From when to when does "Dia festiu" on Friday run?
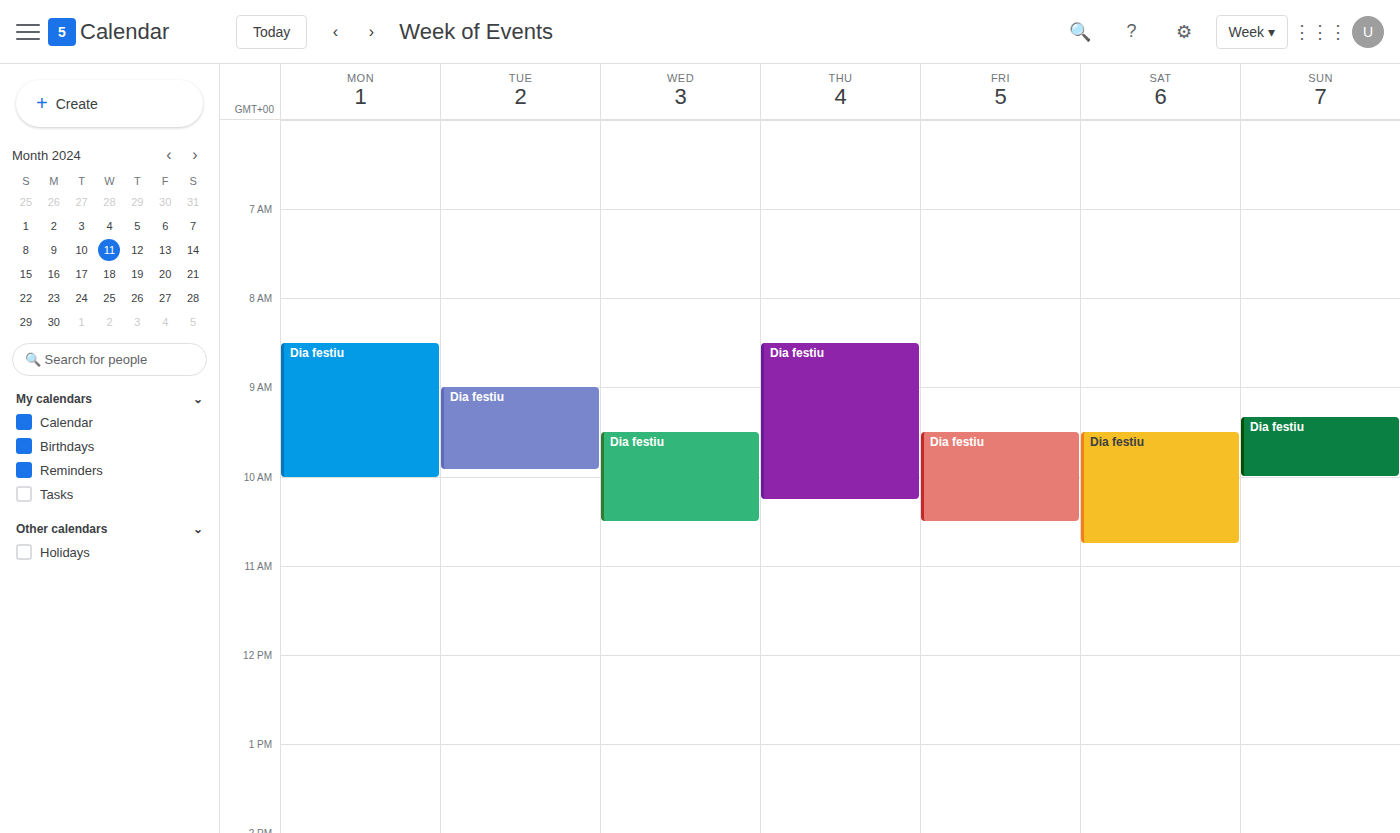
9:30 AM to 10:30 AM